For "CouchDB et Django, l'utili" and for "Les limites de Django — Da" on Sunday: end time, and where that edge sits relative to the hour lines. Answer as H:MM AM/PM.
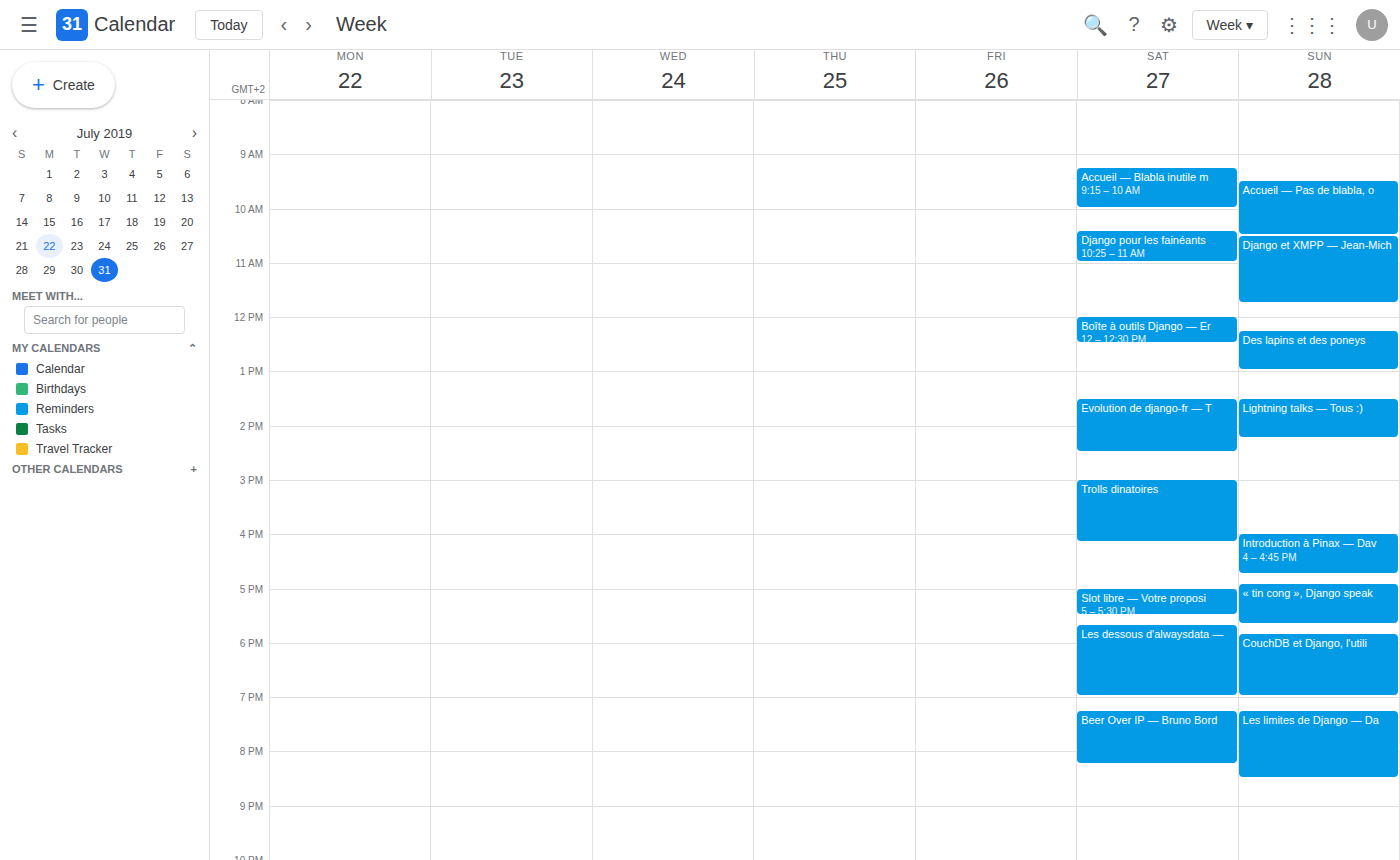
"CouchDB et Django, l'utili": 7:00 PM, exactly on the 7 PM line. "Les limites de Django — Da": 8:30 PM, halfway between the 8 PM and 9 PM lines.